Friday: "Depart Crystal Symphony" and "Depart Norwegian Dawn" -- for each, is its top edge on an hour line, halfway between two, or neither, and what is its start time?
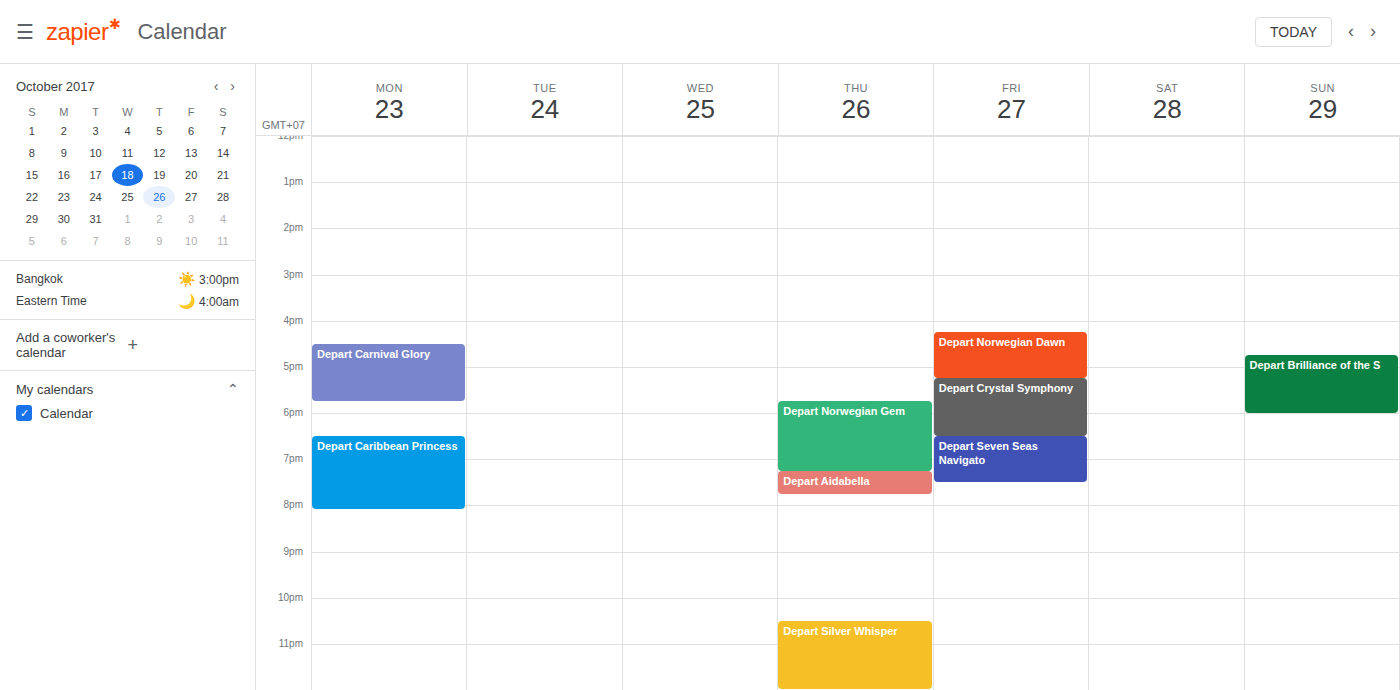
"Depart Crystal Symphony": 5:15 PM, neither: a quarter of the way from the 5 PM line to the 6 PM line. "Depart Norwegian Dawn": 4:15 PM, neither: a quarter of the way from the 4 PM line to the 5 PM line.